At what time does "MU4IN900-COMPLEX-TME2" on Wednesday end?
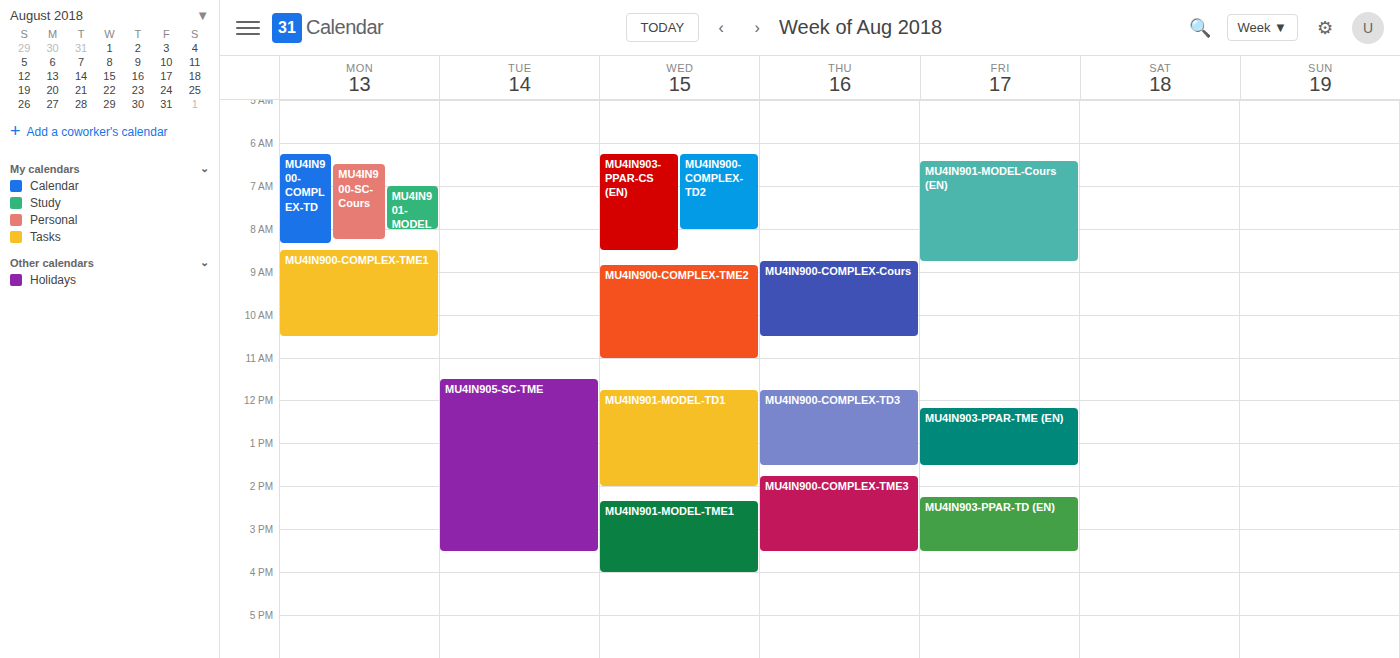
11:00 AM